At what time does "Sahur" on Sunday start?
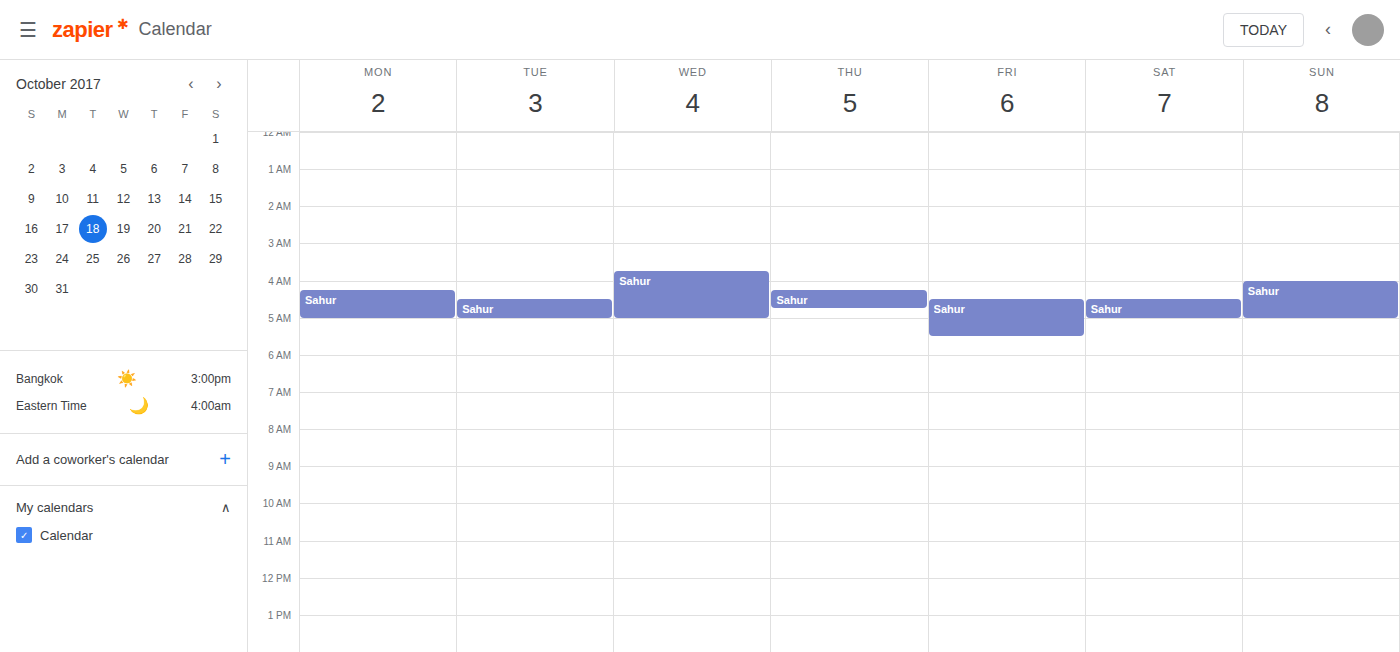
4:00 AM